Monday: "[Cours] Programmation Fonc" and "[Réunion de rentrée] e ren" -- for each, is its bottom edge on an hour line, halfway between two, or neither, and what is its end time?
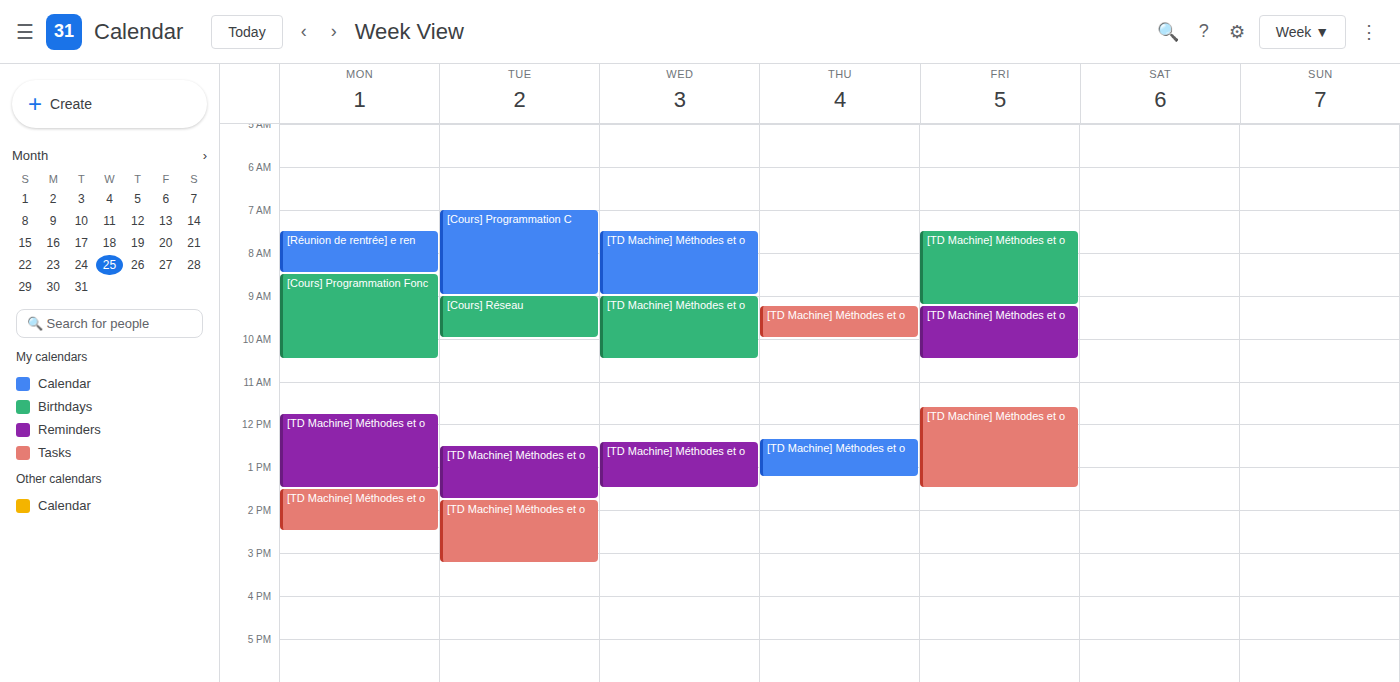
"[Cours] Programmation Fonc": 10:30 AM, halfway between the 10 AM and 11 AM lines. "[Réunion de rentrée] e ren": 8:30 AM, halfway between the 8 AM and 9 AM lines.